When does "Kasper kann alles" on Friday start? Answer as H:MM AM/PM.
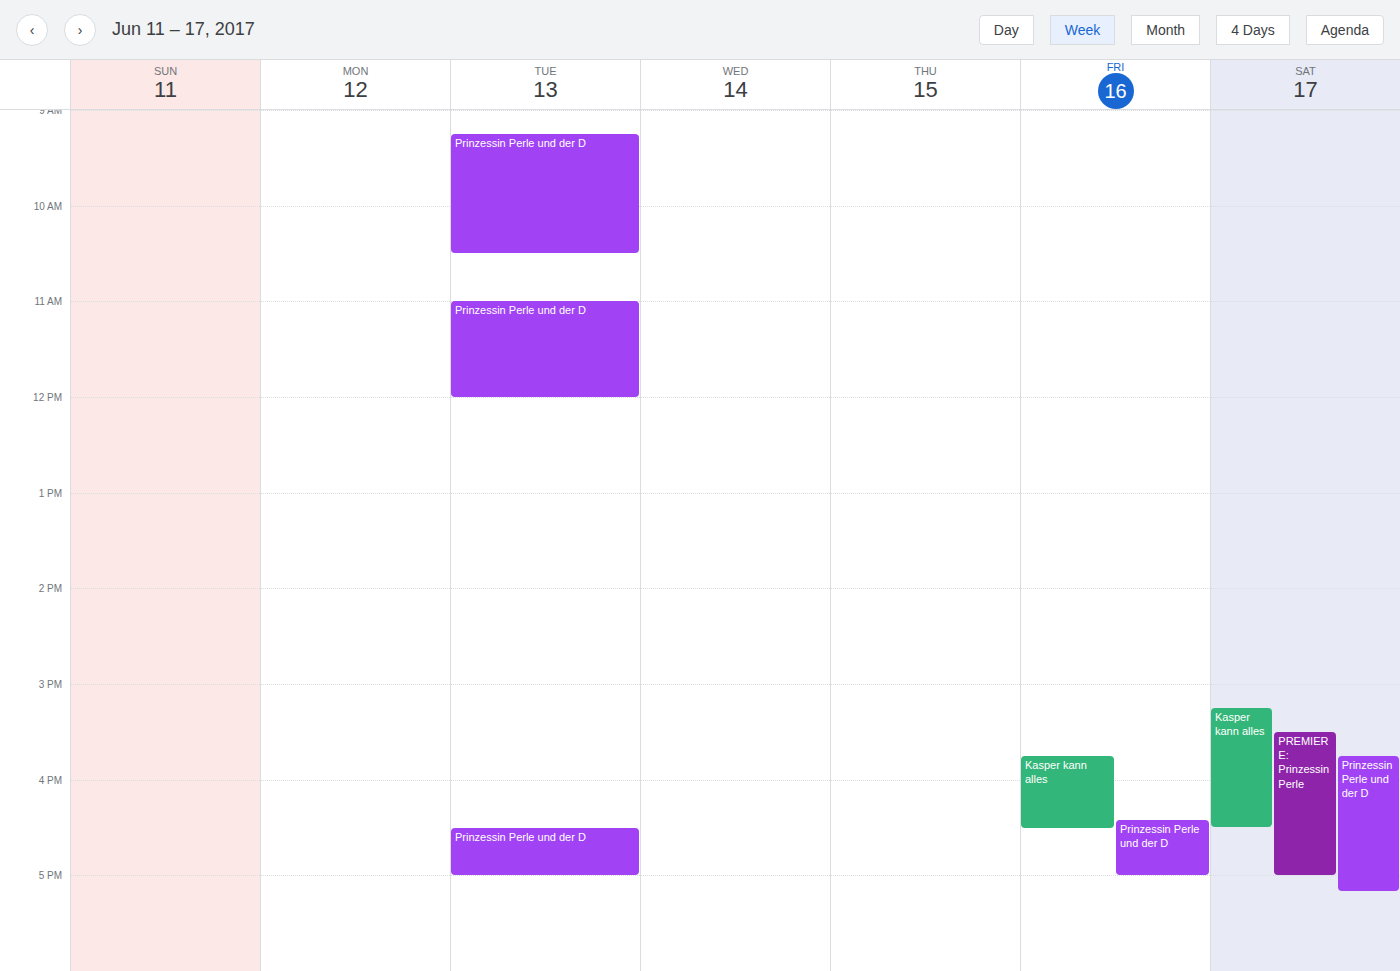
3:45 PM